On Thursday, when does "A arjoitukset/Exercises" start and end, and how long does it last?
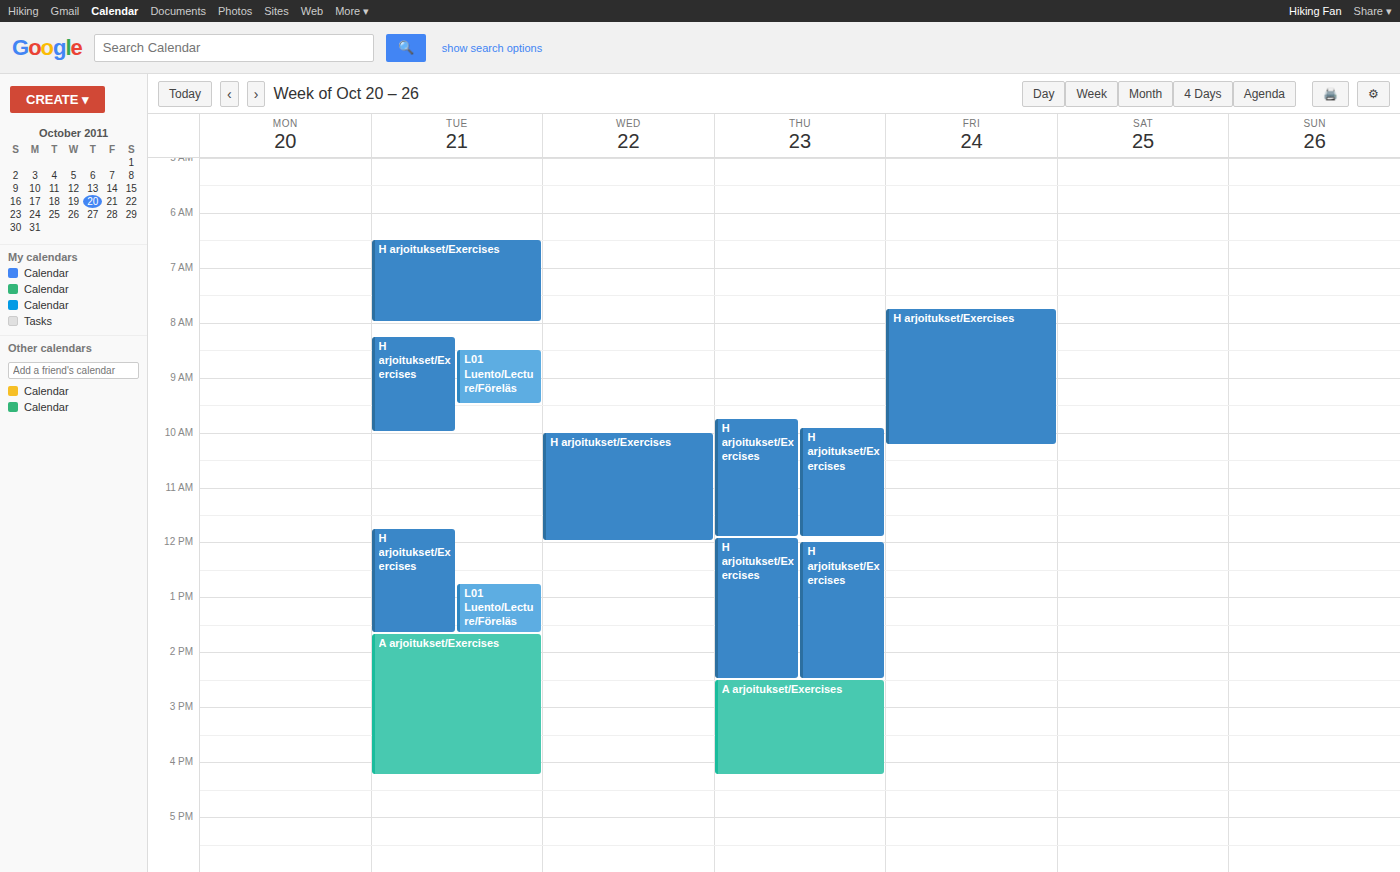
14:30 to 16:15, 1 hour 45 minutes